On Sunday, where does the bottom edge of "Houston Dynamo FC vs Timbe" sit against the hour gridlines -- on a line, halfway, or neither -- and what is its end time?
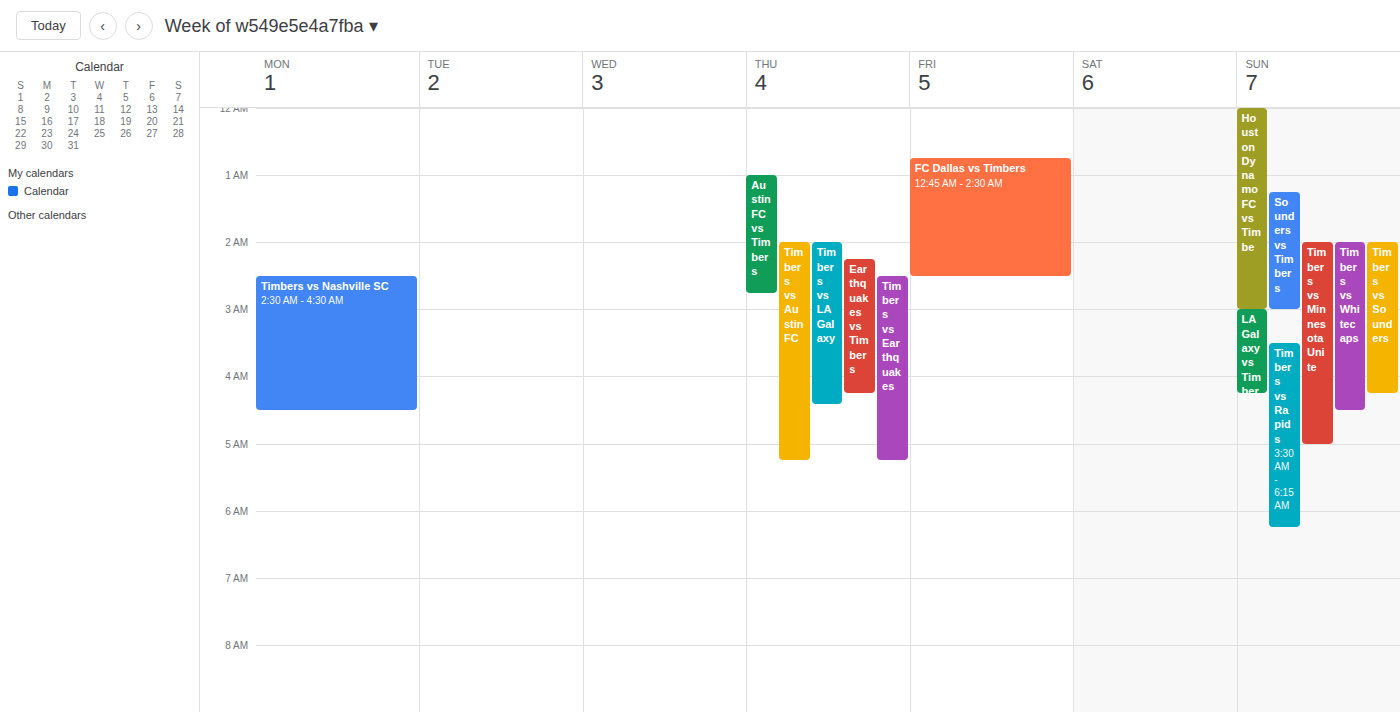
3:00 AM -- exactly on the 3 AM line.